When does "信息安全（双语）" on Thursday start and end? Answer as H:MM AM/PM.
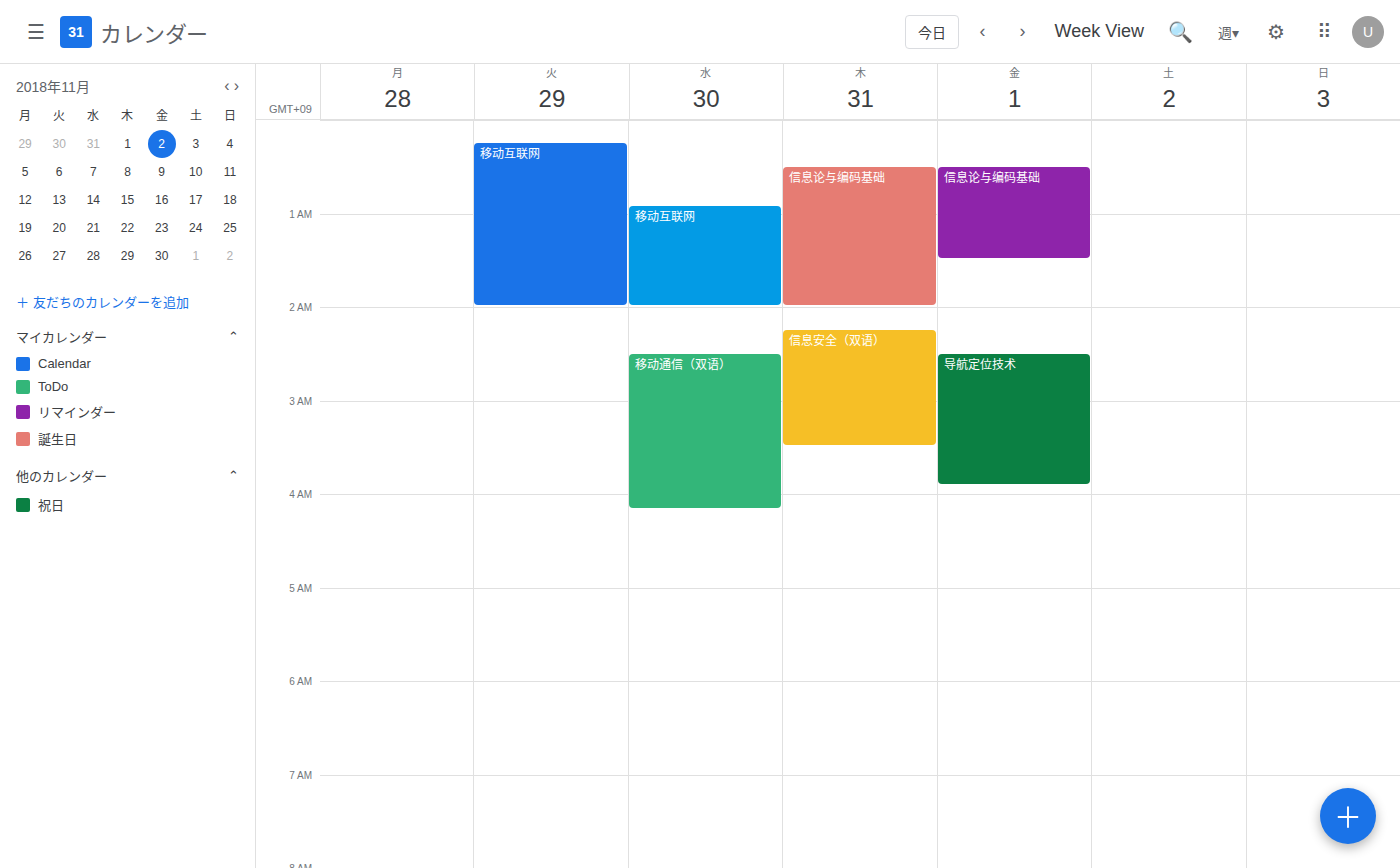
2:15 AM to 3:30 AM